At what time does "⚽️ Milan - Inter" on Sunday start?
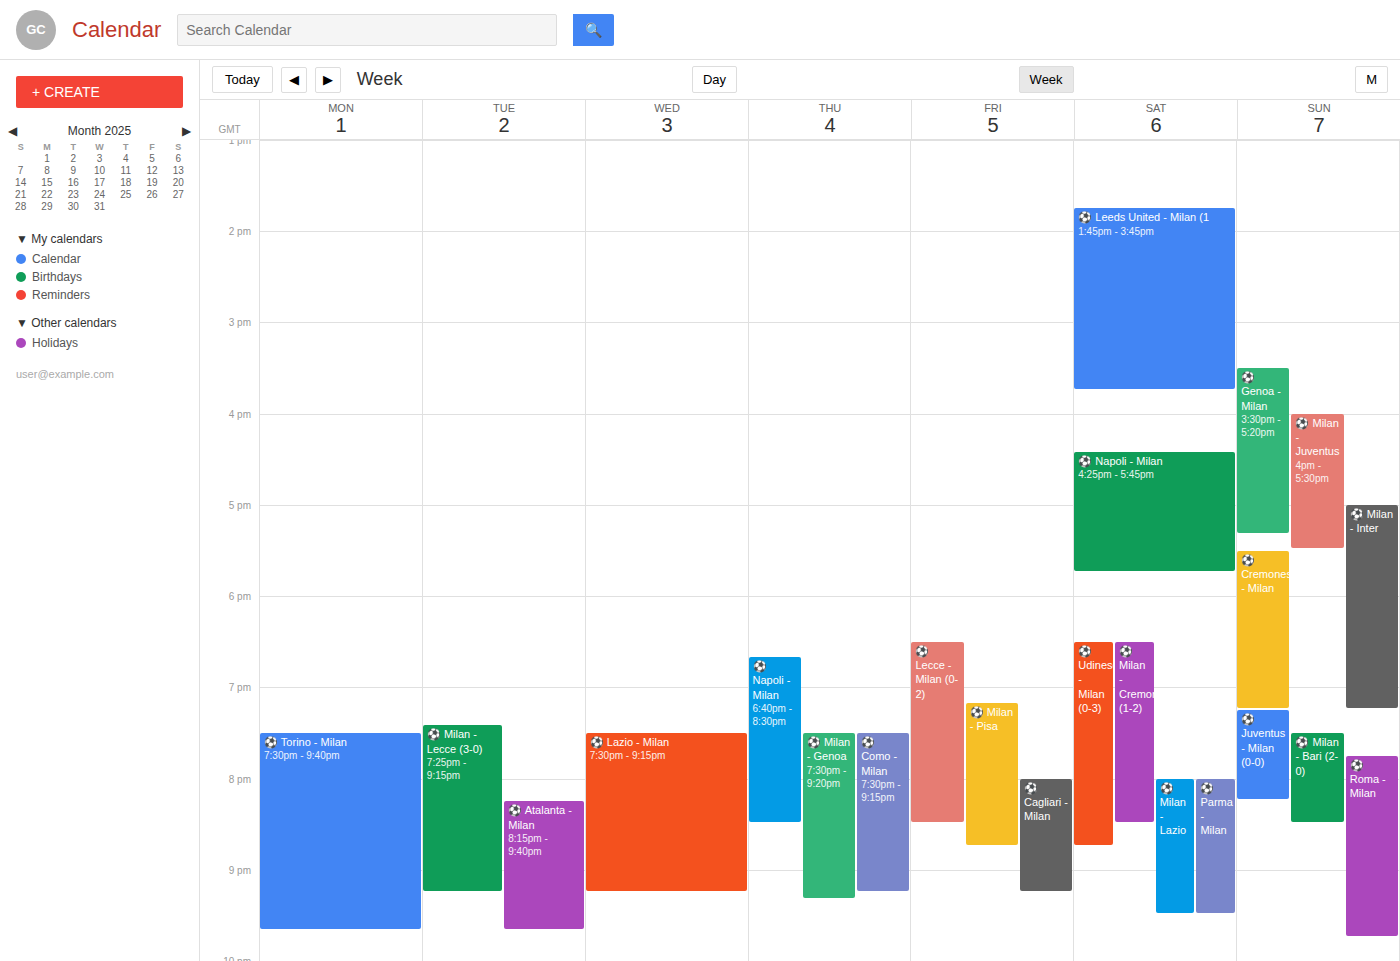
5:00 PM